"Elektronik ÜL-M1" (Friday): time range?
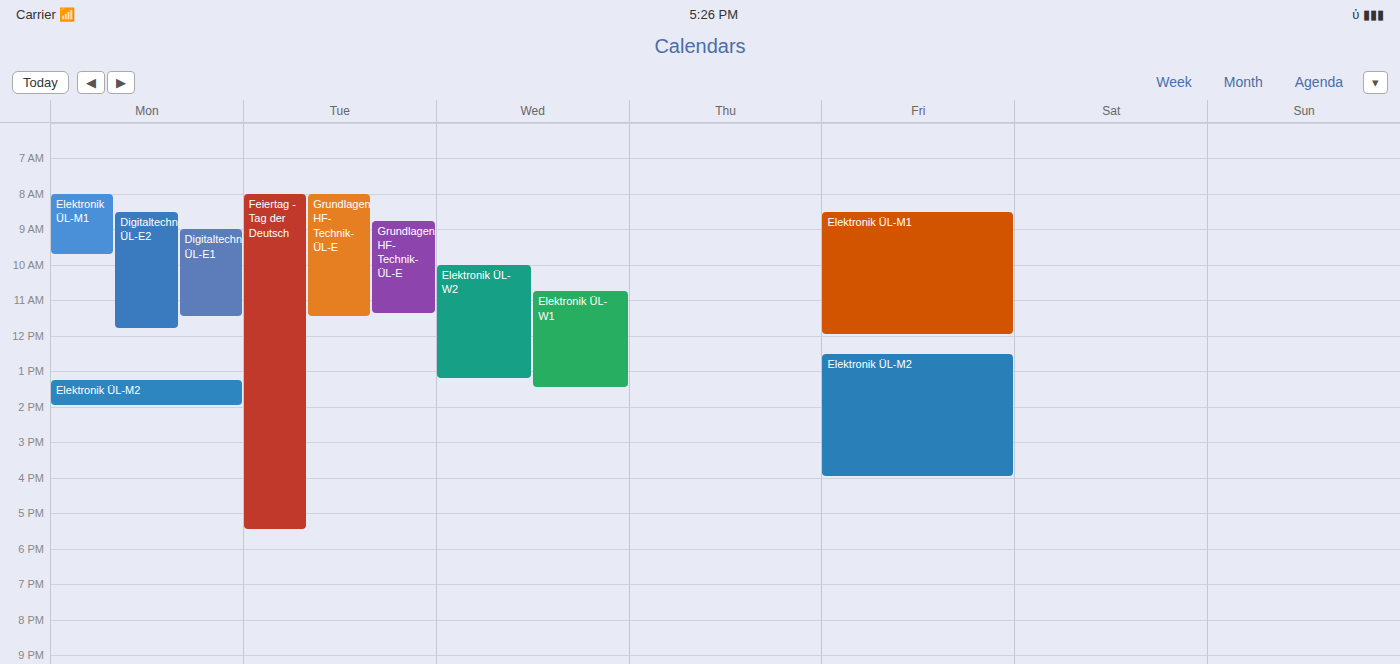
8:30 AM to 12:00 PM